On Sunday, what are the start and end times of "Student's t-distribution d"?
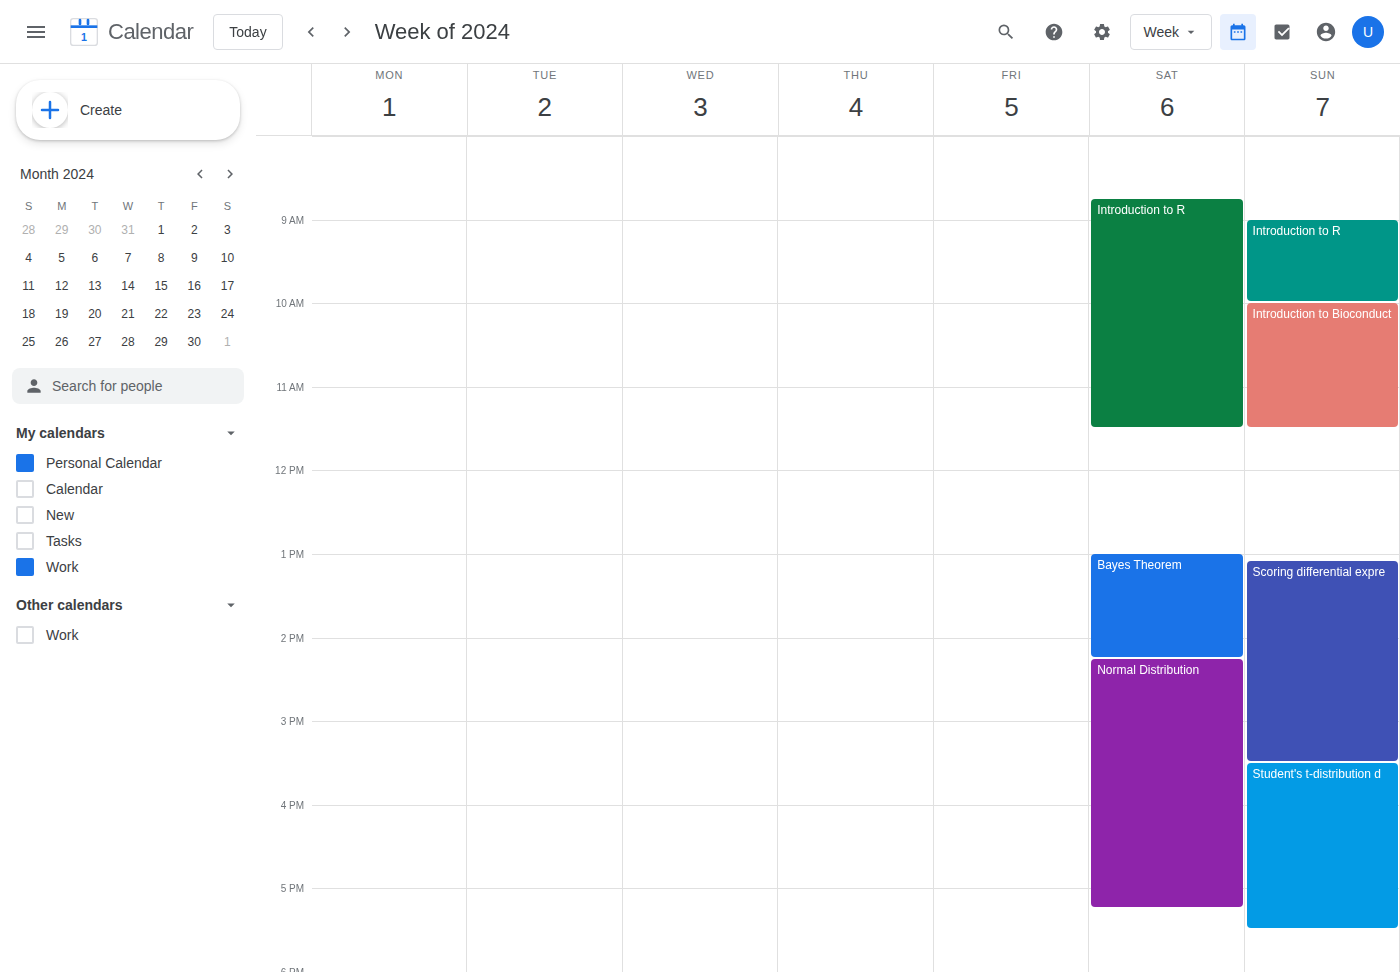
3:30 PM to 5:30 PM